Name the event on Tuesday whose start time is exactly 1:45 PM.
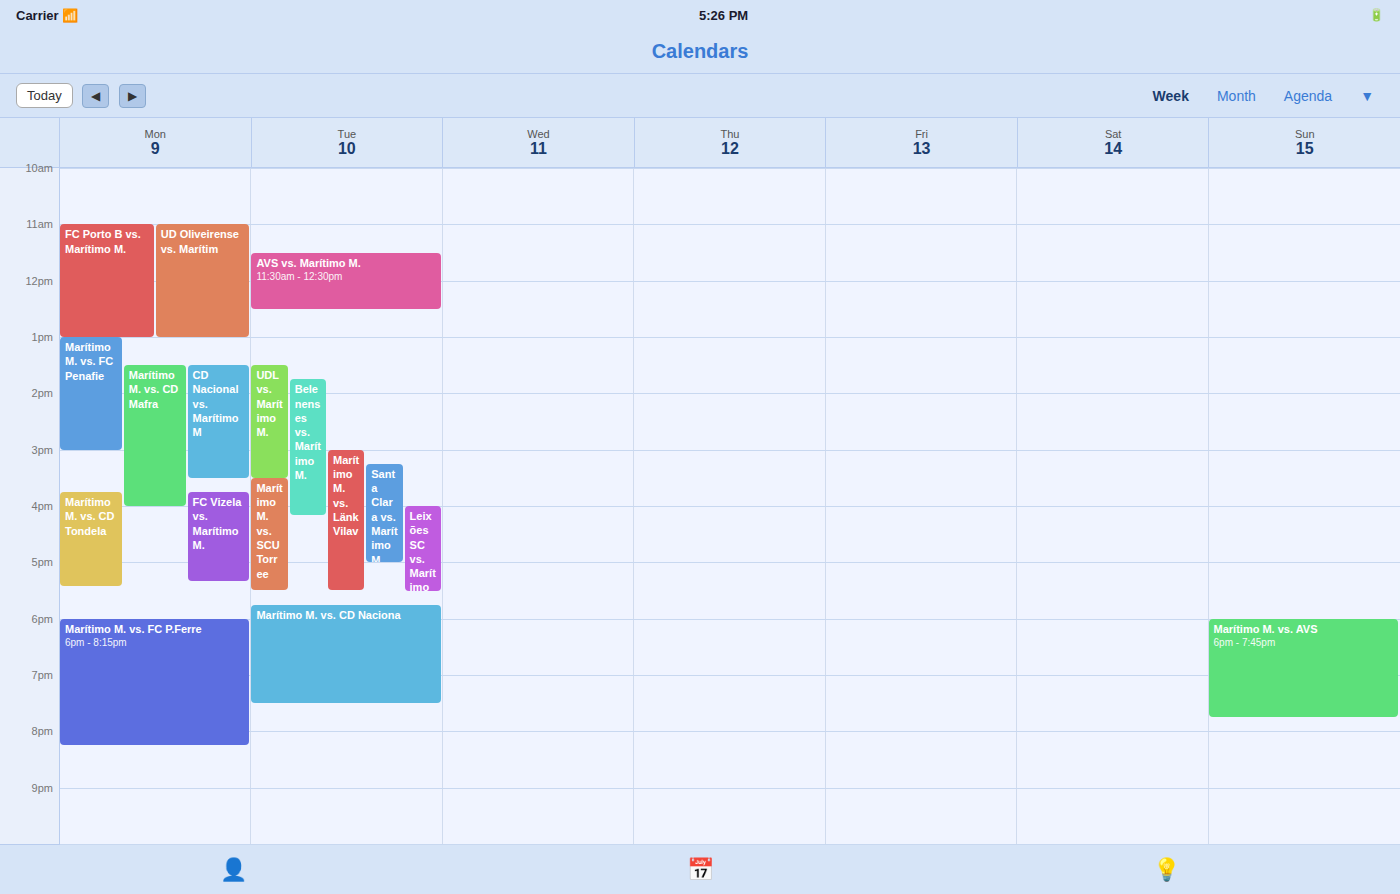
"Belenenses vs. Marítimo M."